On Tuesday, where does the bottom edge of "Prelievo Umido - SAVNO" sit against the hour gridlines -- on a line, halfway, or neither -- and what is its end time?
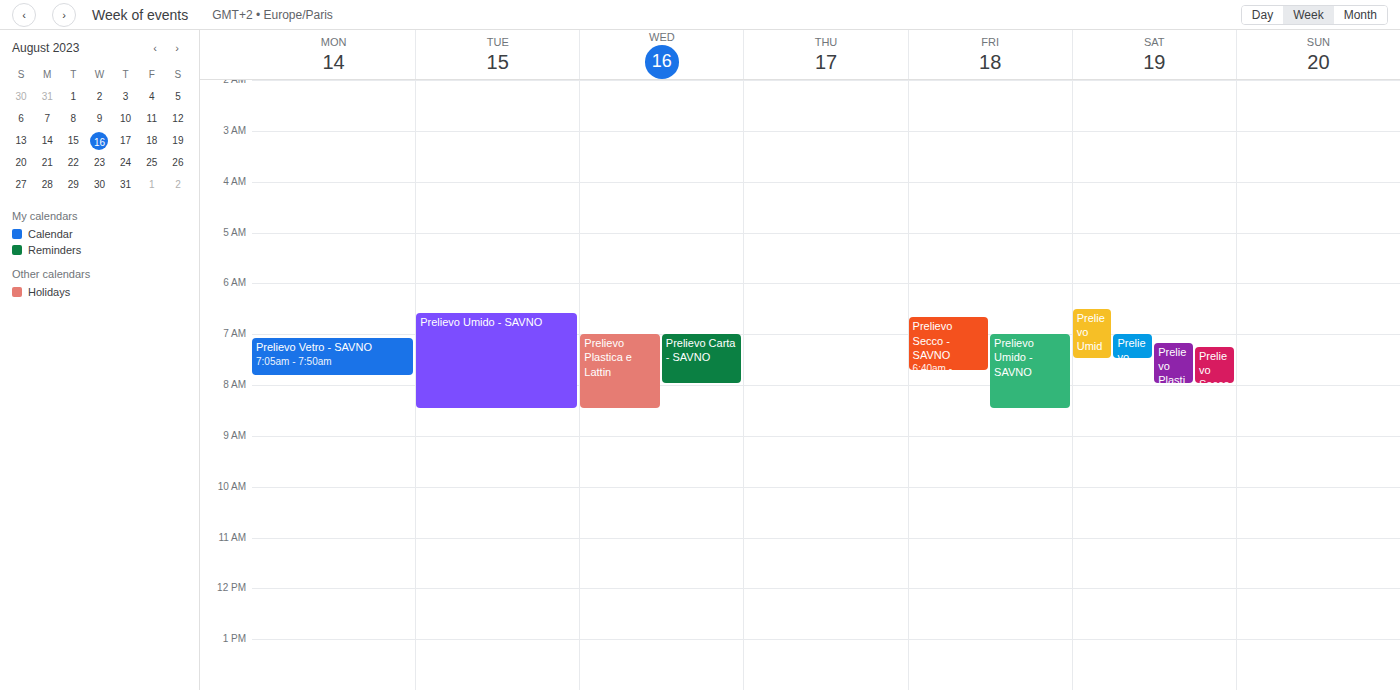
8:30 AM -- halfway between the 8 AM and 9 AM lines.